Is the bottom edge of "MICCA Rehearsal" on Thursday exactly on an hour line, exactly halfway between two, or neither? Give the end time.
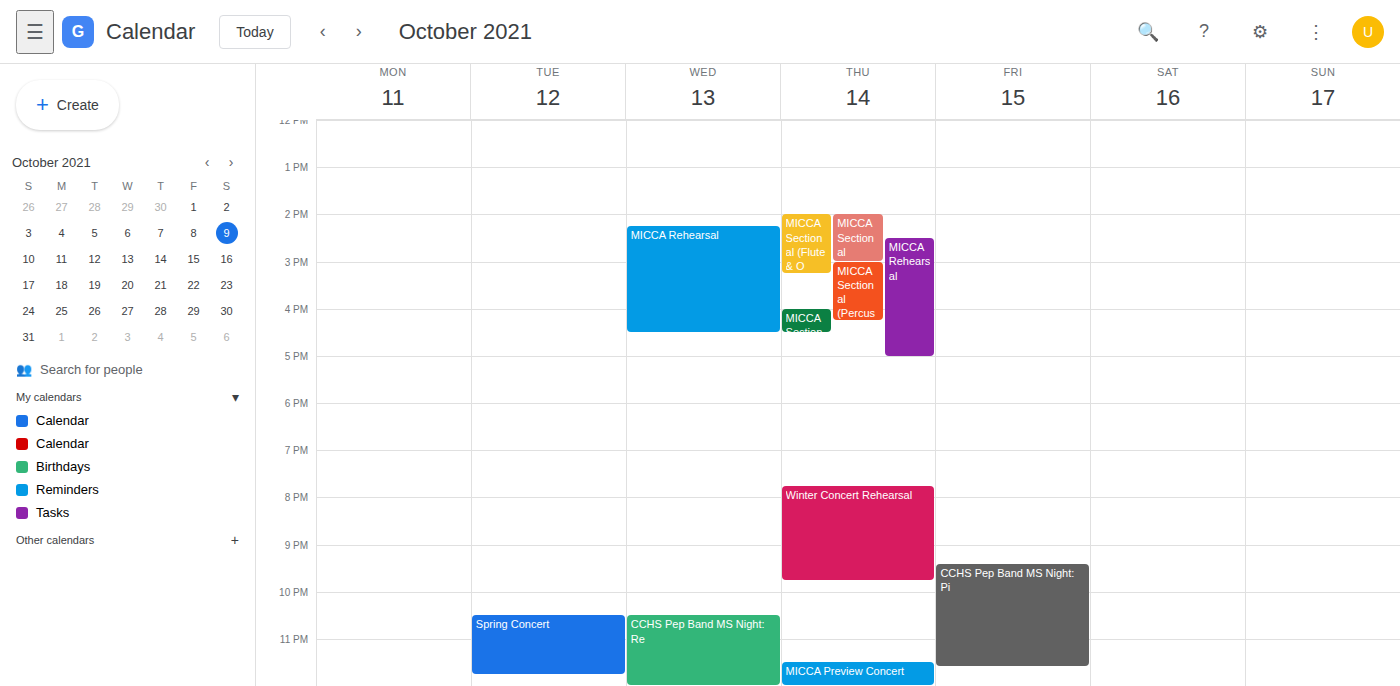
5:00 PM -- exactly on the 5 PM line.